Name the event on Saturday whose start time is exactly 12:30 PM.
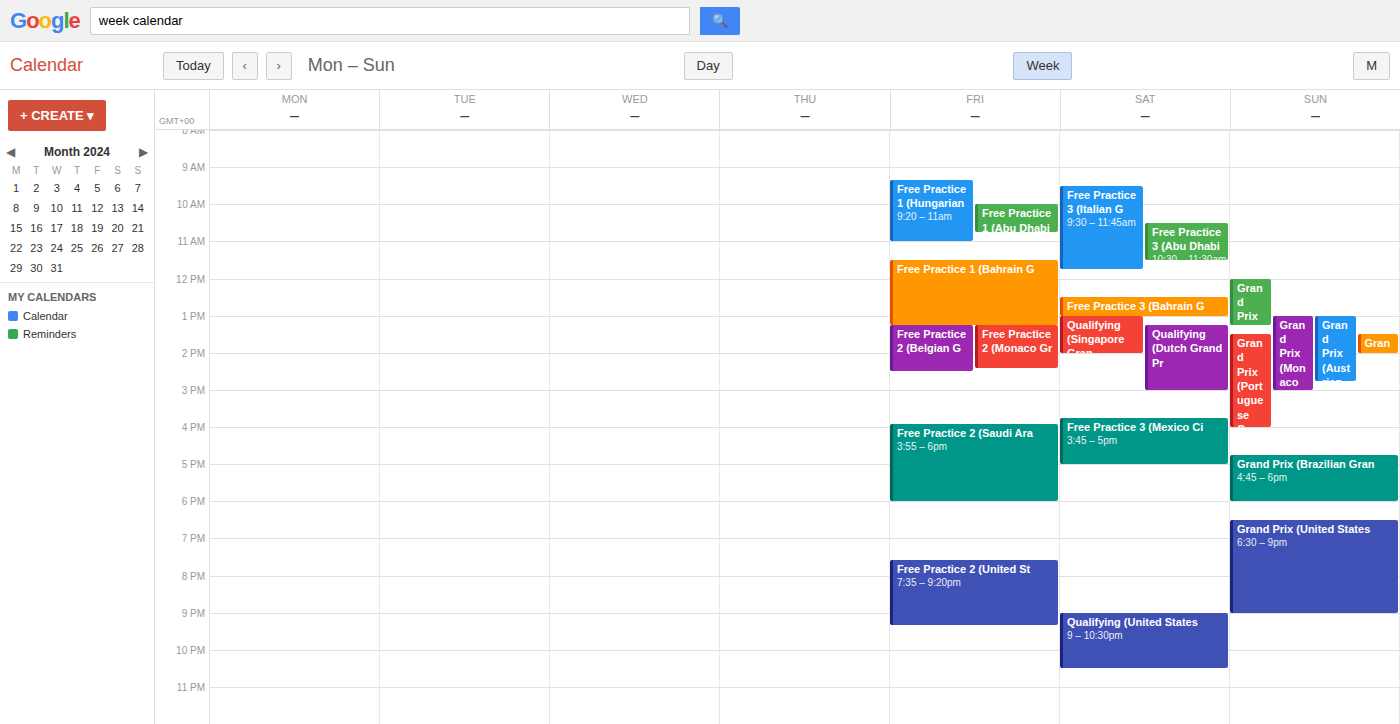
"Free Practice 3 (Bahrain G"